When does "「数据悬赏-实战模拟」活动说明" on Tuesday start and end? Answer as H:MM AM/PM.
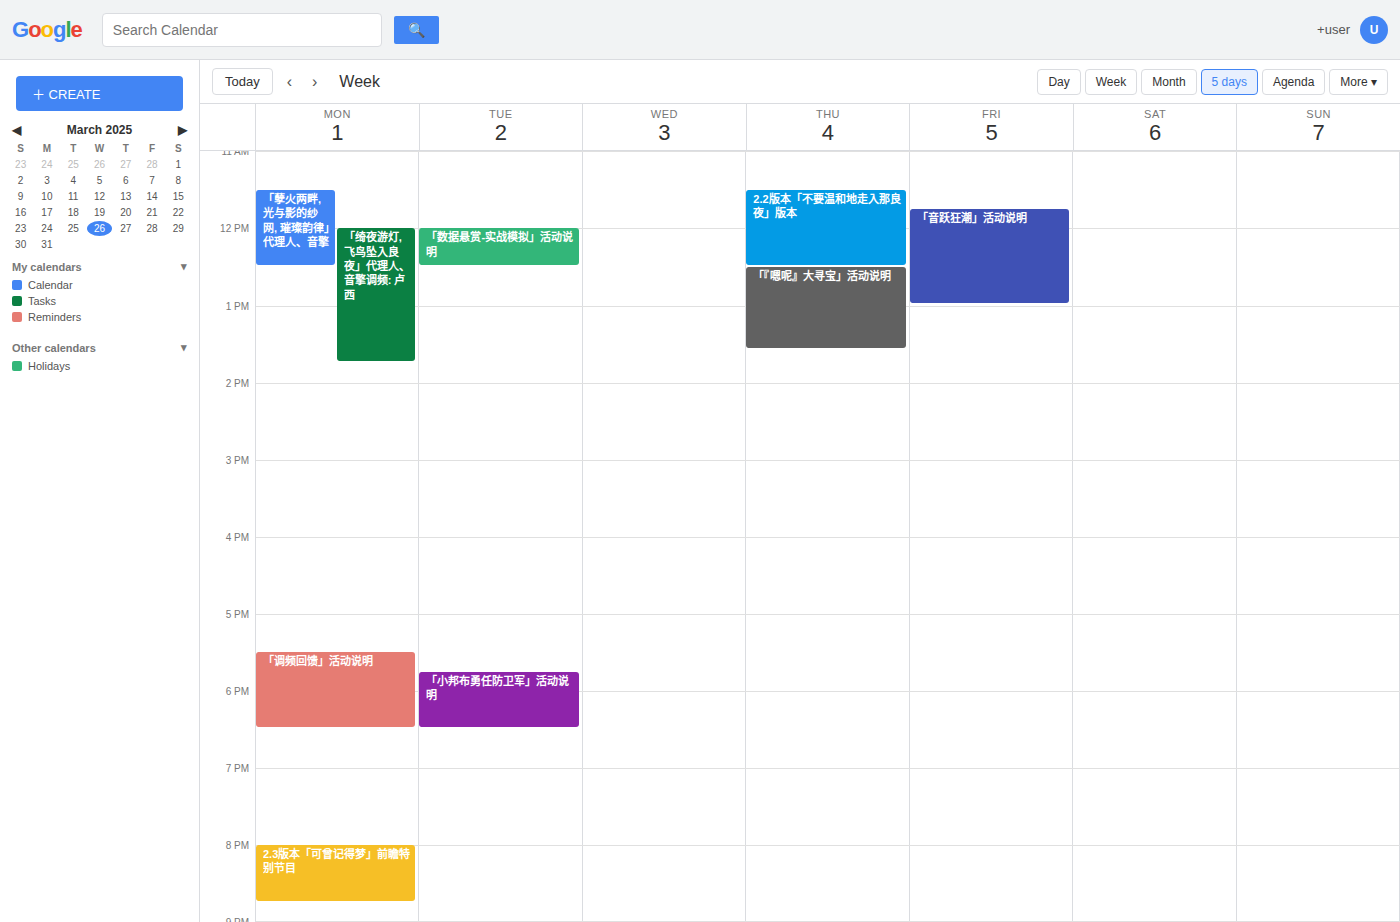
12:00 PM to 12:30 PM